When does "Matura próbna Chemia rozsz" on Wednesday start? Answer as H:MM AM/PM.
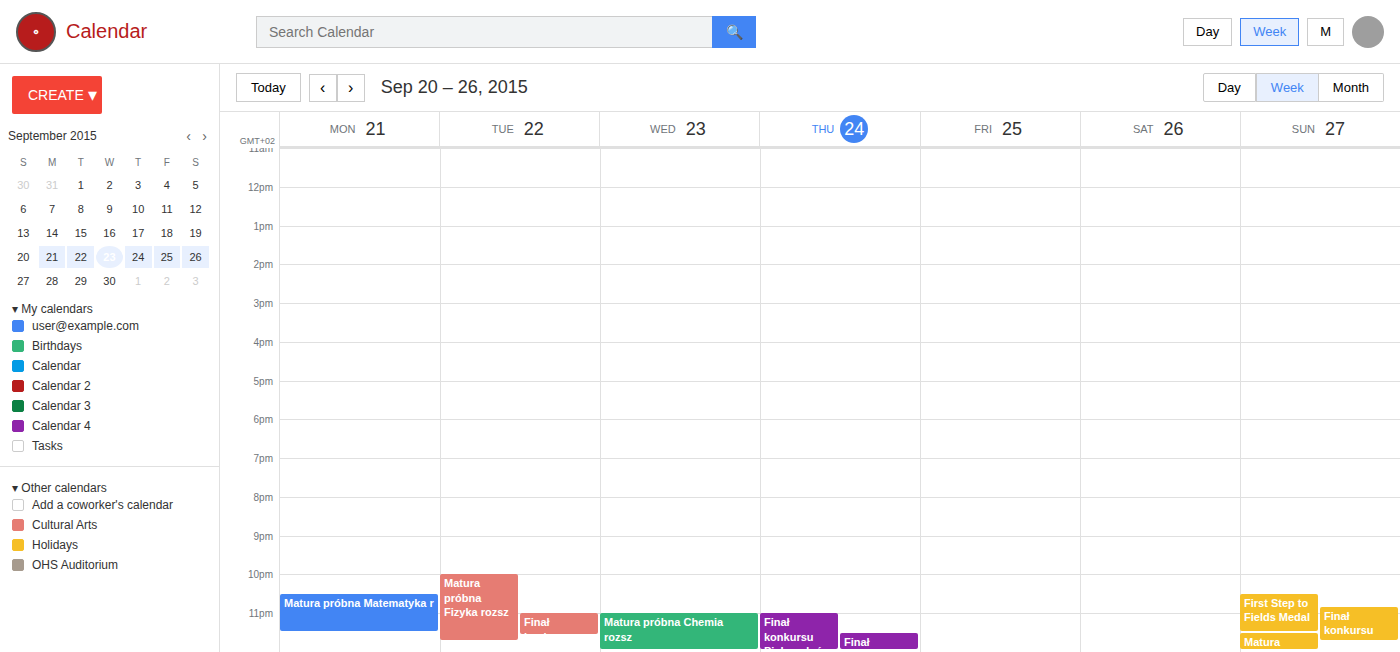
11:00 PM